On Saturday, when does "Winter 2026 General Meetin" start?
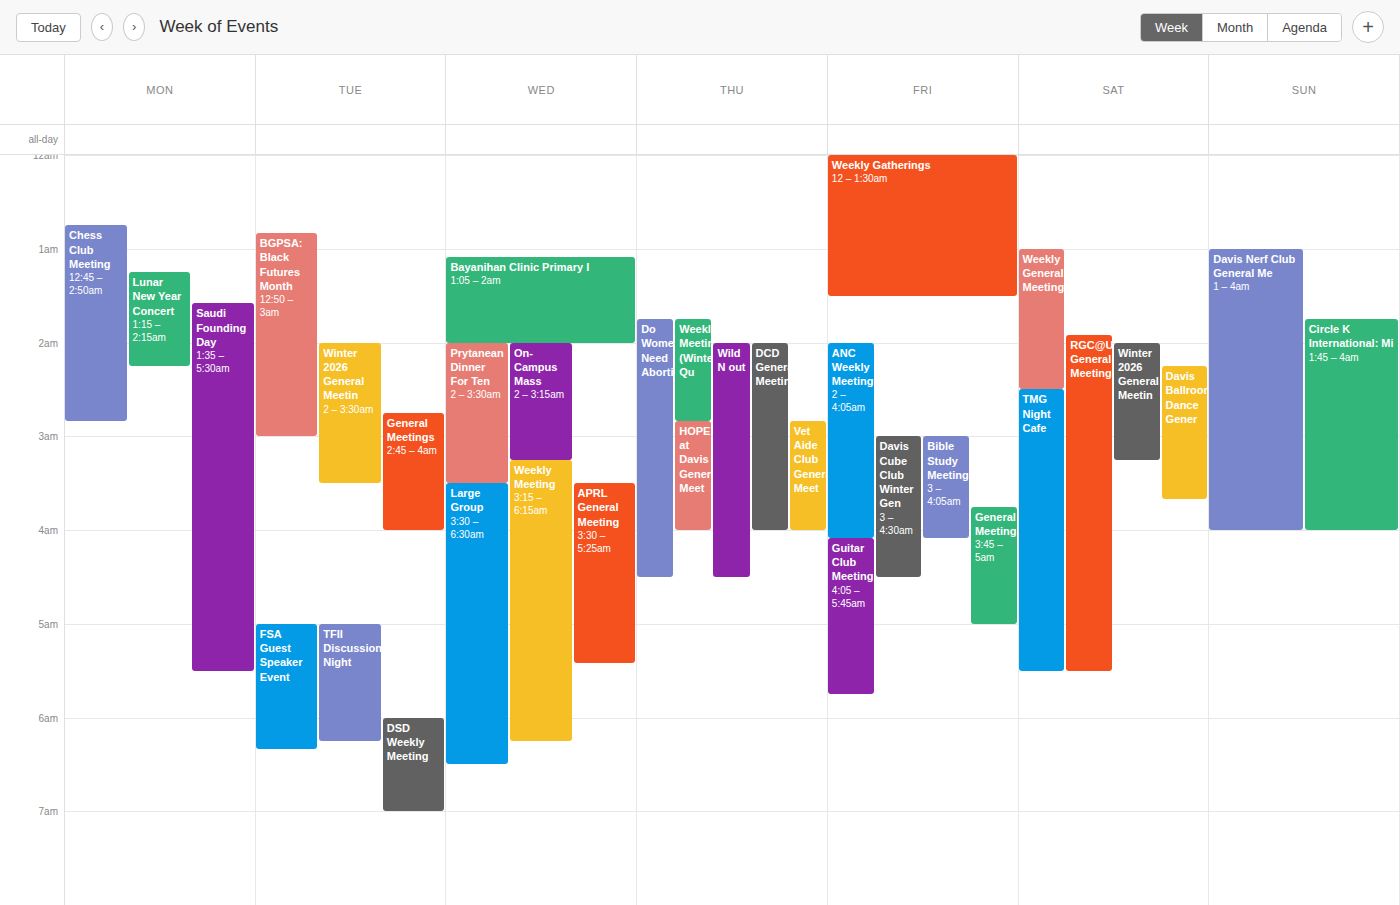
2:00 AM